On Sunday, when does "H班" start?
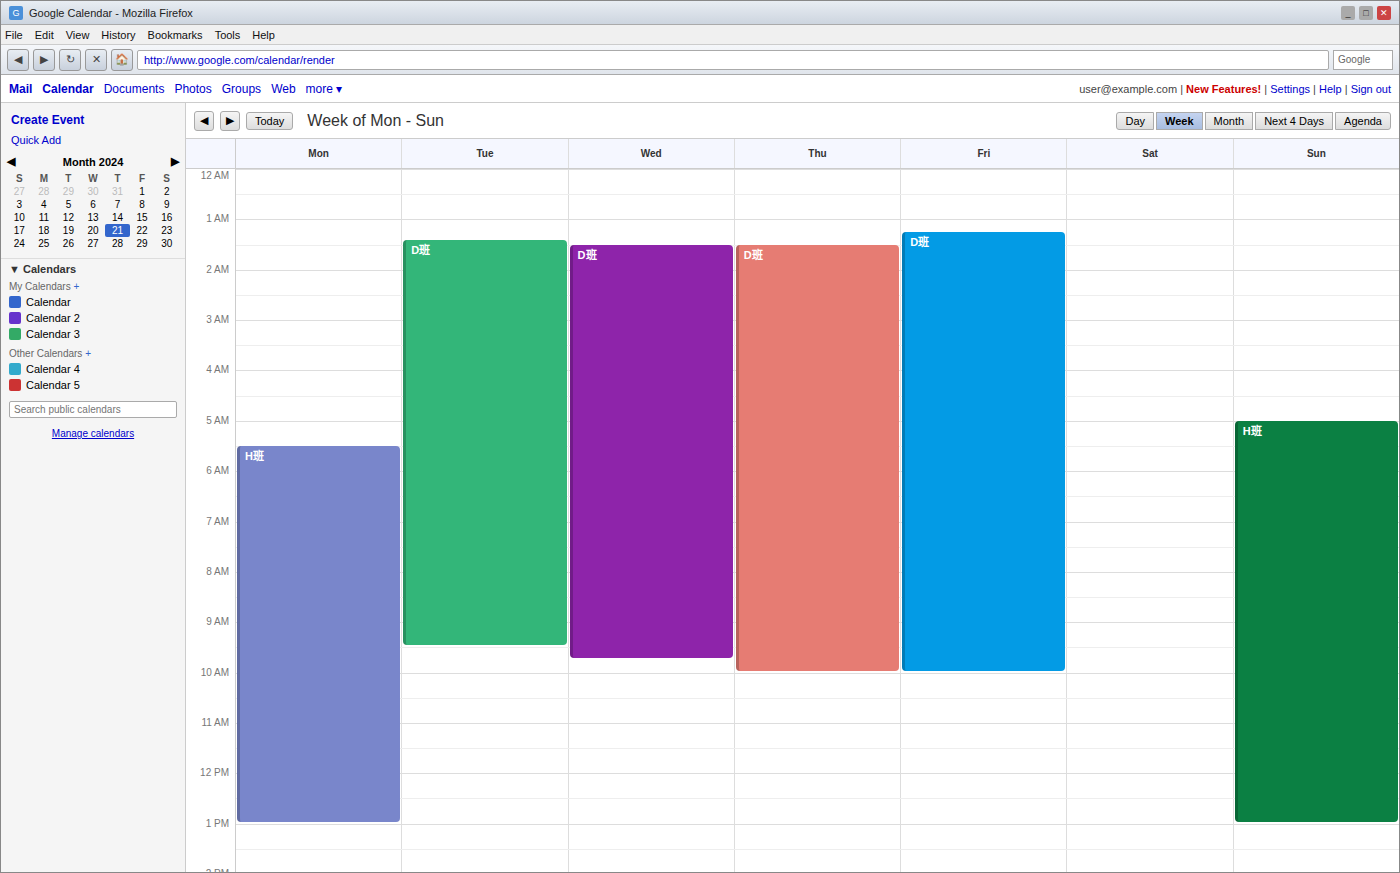
5:00 AM